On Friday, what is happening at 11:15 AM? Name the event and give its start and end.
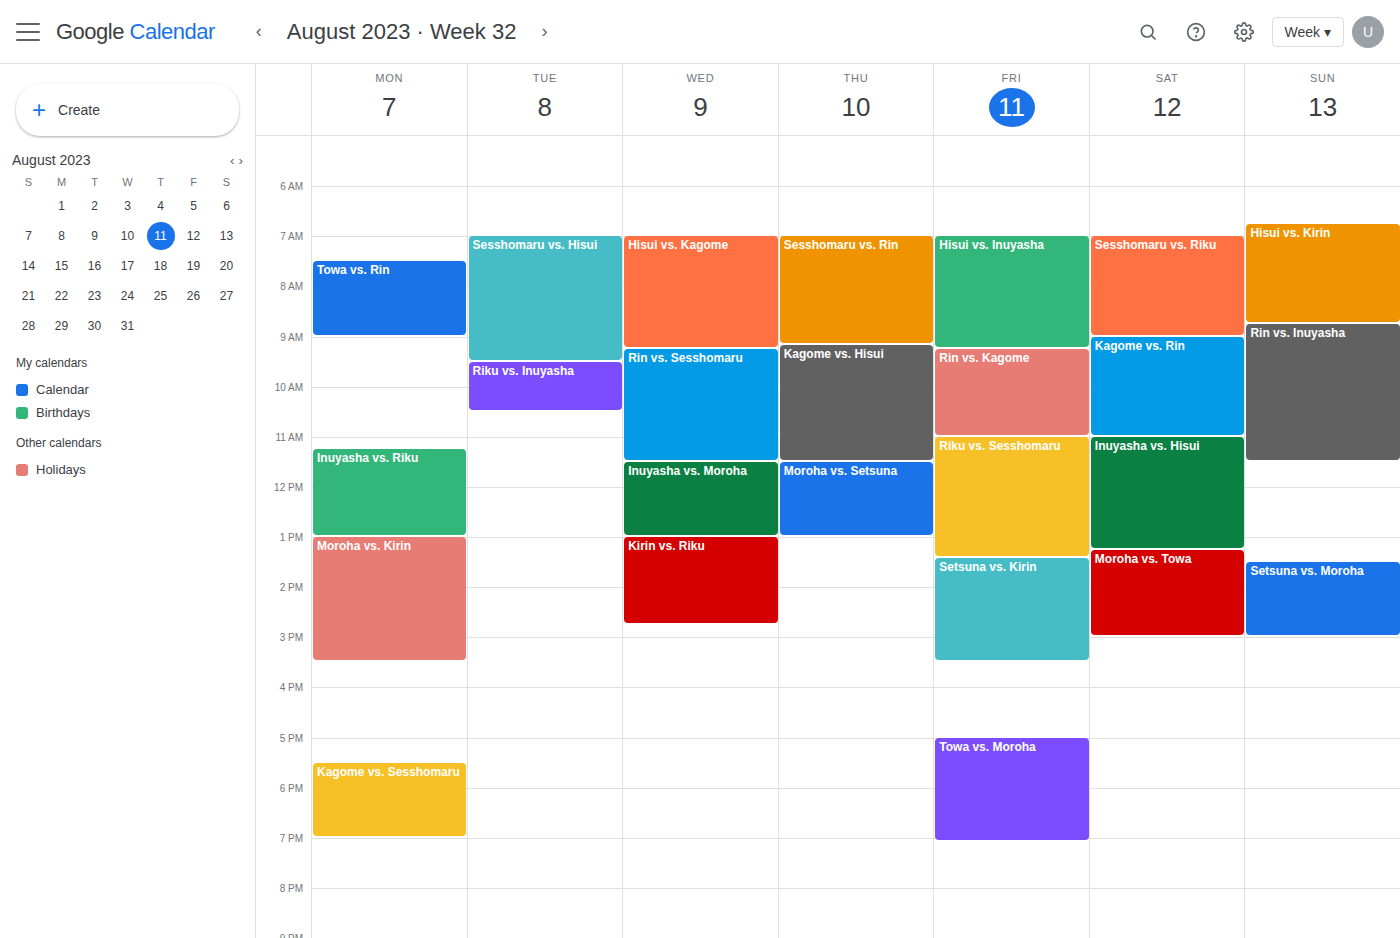
"Riku vs. Sesshomaru", 11:00 AM to 1:25 PM